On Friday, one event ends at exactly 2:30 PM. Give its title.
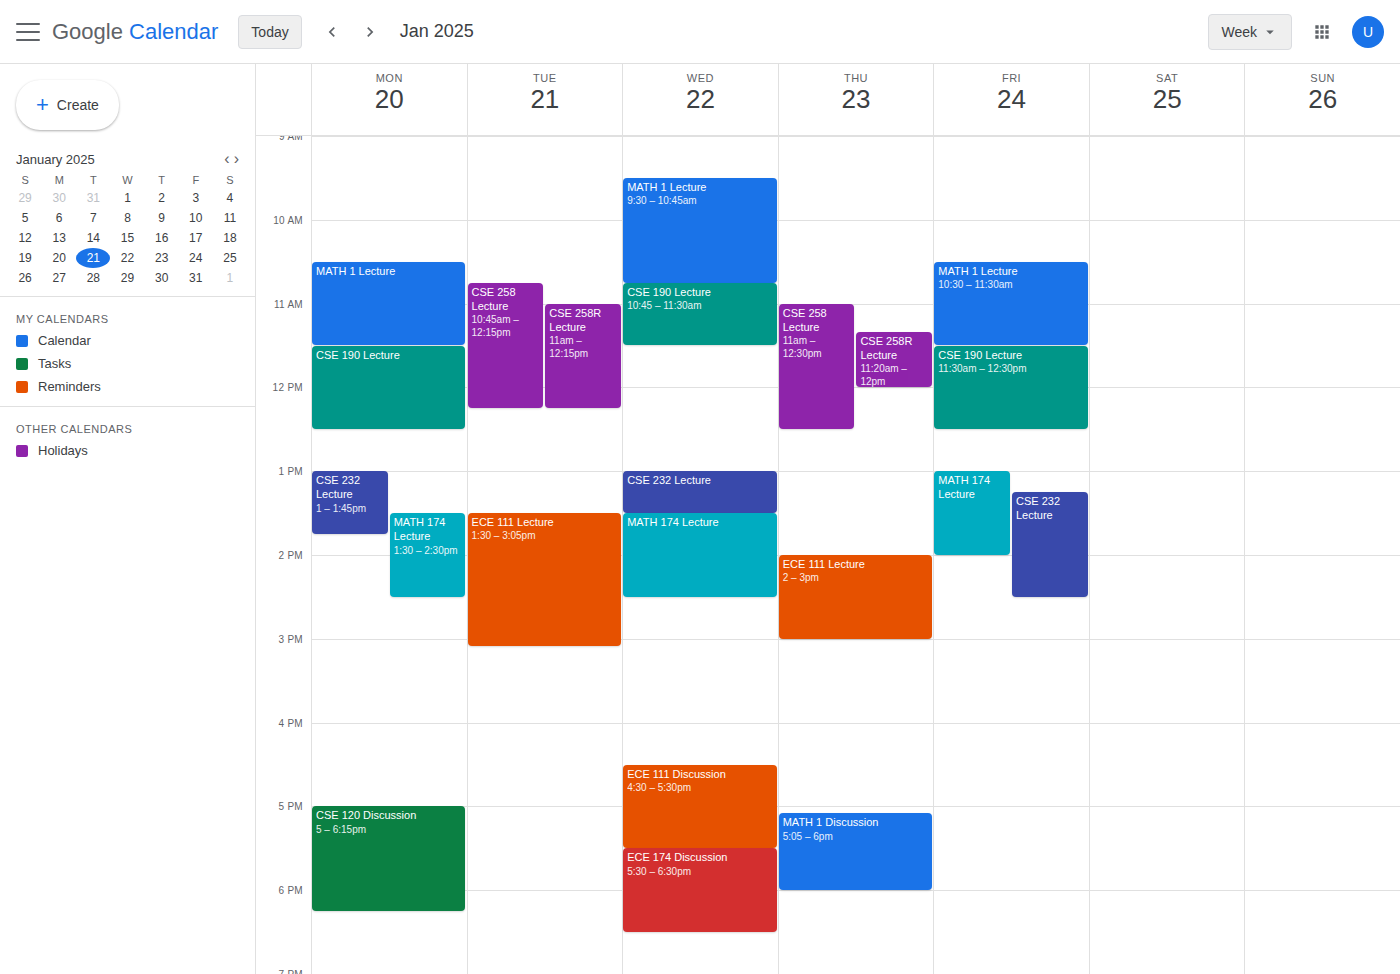
"CSE 232 Lecture"